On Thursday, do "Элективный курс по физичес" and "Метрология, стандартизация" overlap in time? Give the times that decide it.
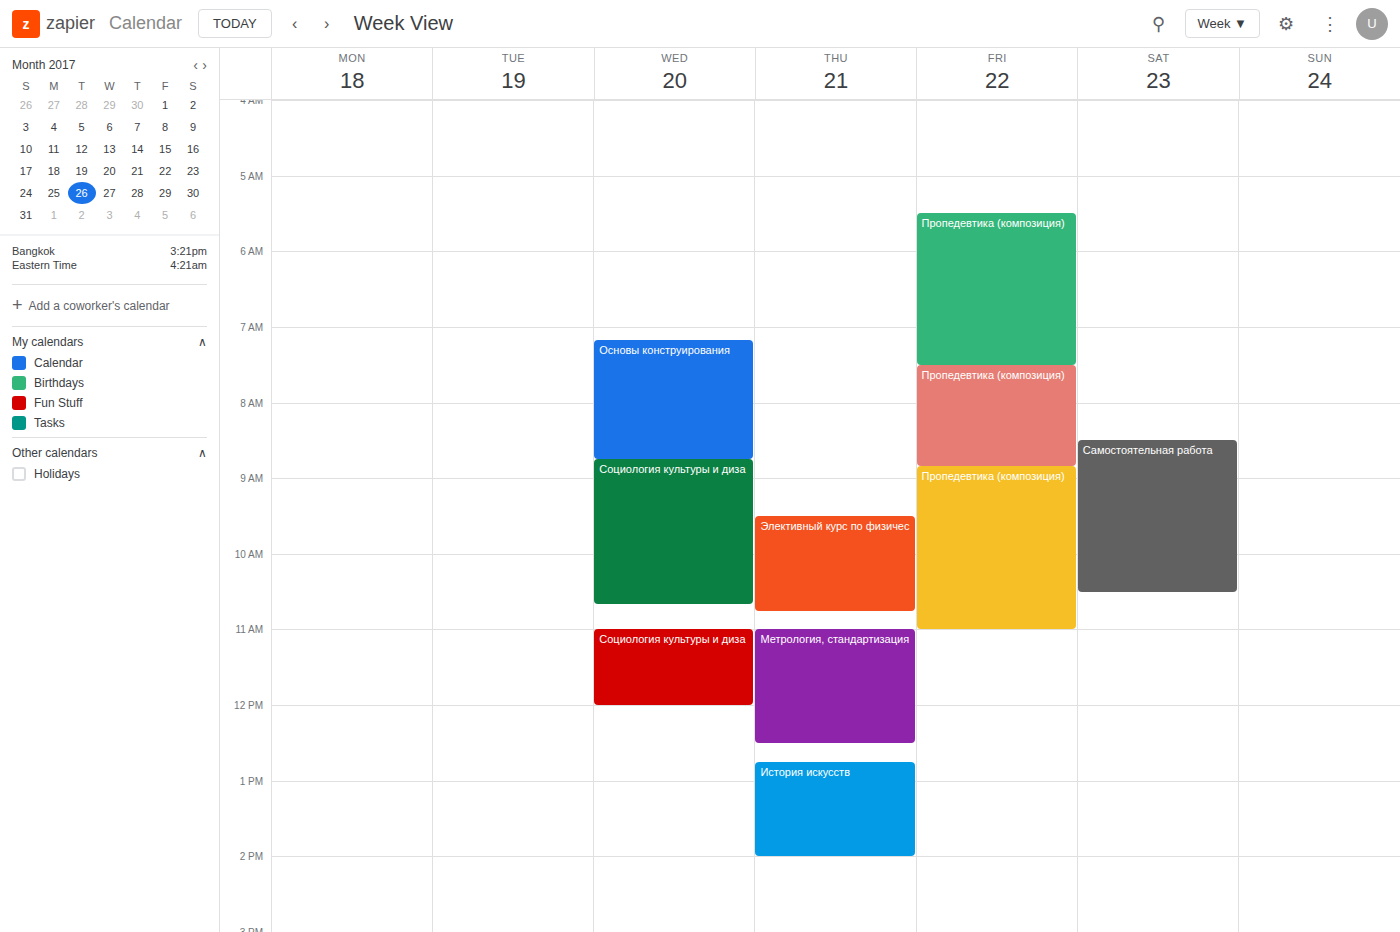
"Элективный курс по физичес" ends at 10:45 AM and "Метрология, стандартизация" starts at 11:00 AM -- no overlap.